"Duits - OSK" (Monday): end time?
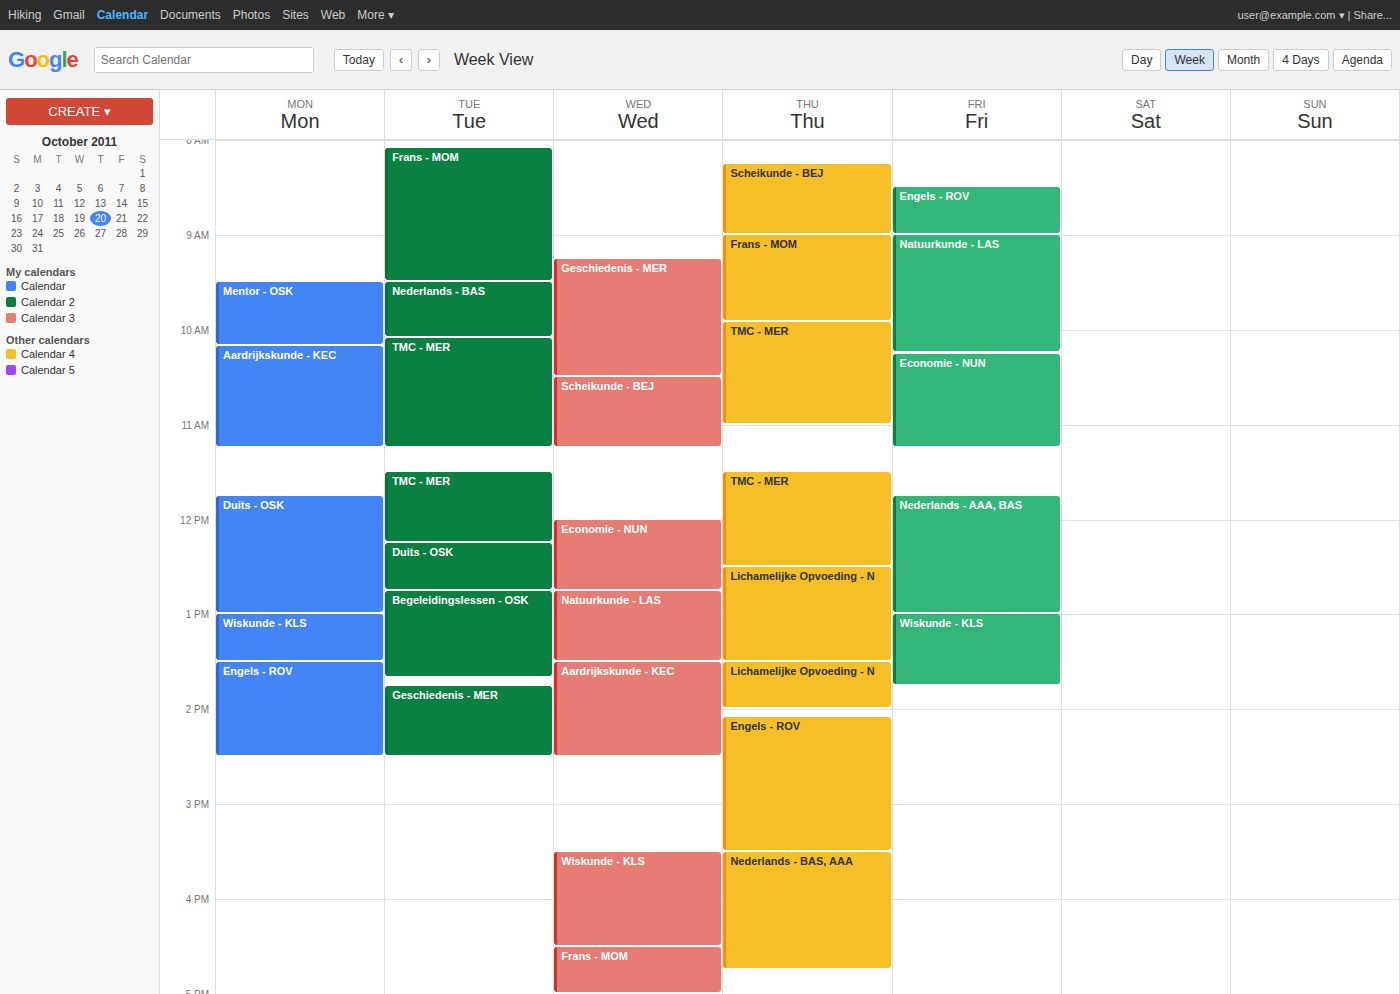
13:00